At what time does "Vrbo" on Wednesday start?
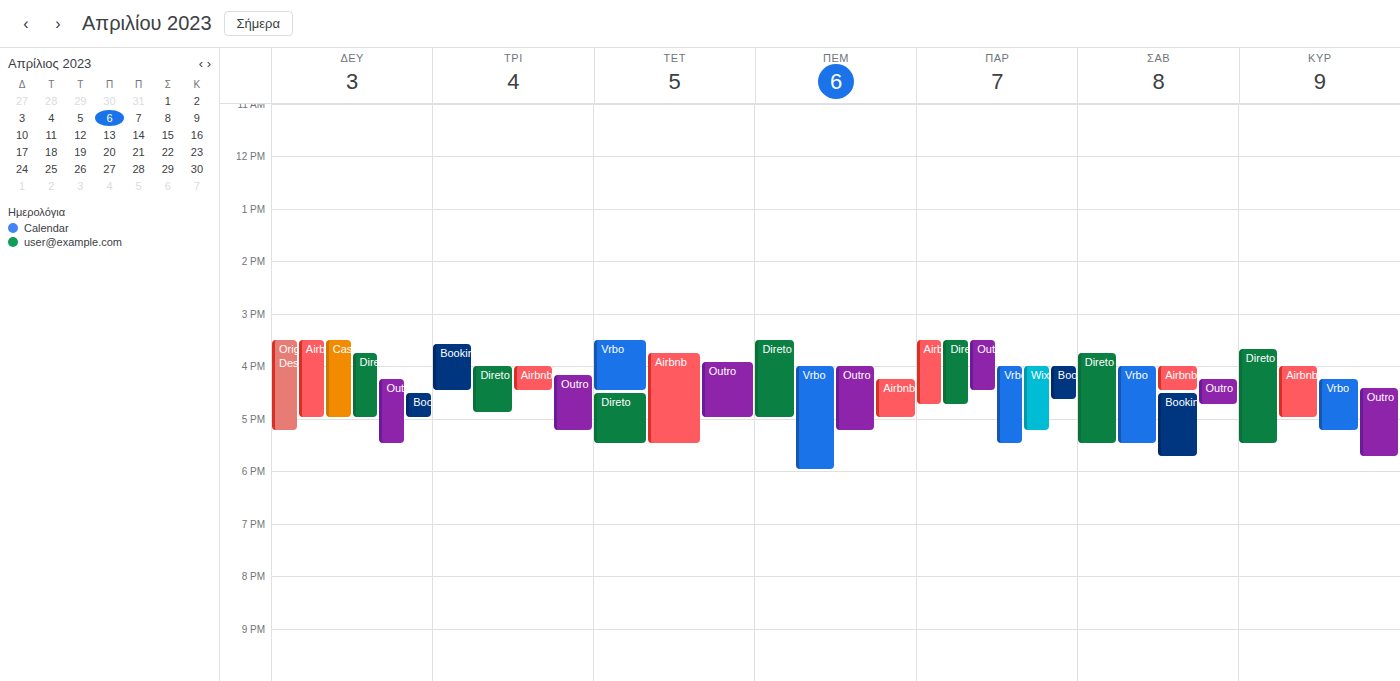
3:30 PM